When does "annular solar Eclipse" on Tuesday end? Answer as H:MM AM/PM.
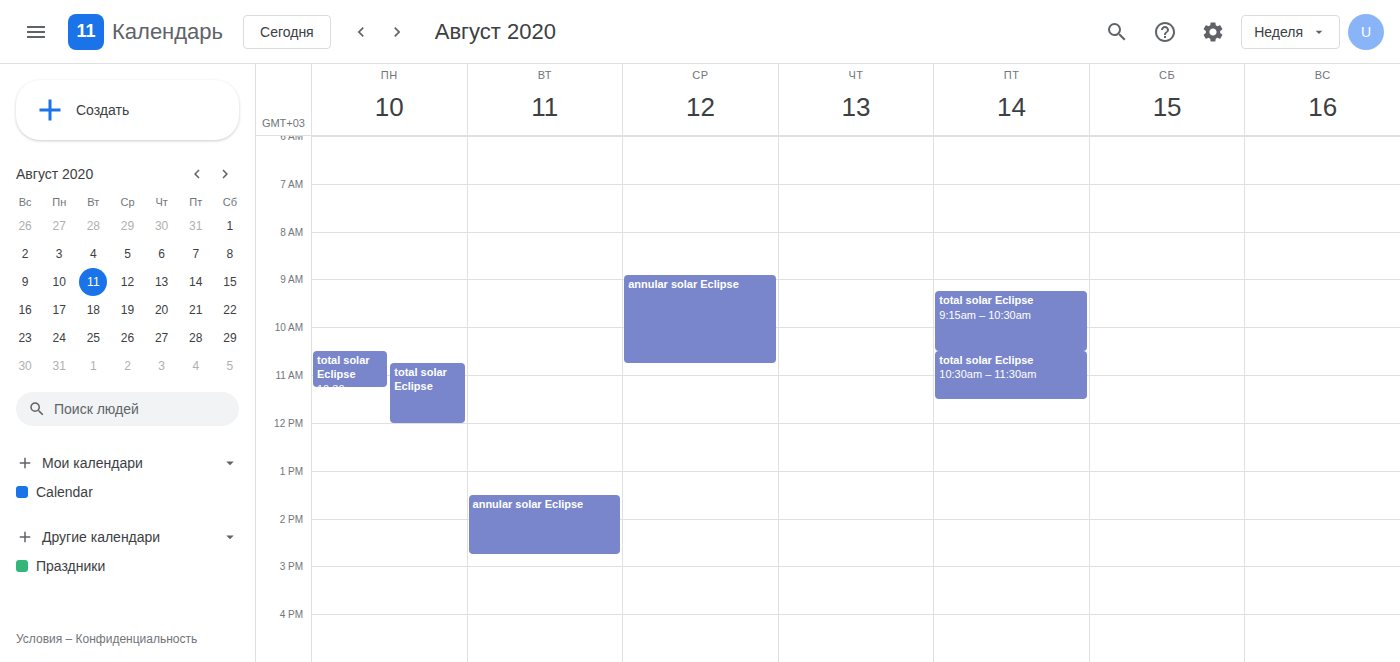
2:45 PM